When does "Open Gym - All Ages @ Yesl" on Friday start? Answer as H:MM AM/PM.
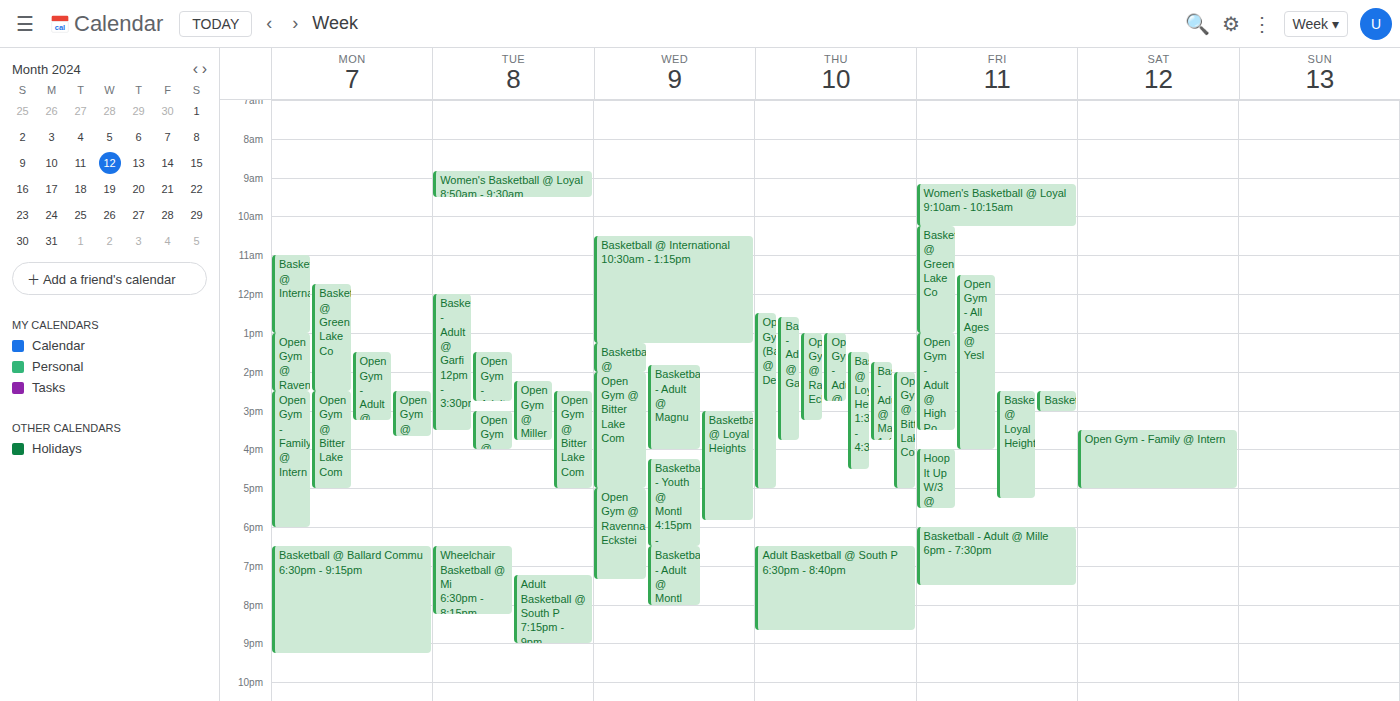
11:30 AM